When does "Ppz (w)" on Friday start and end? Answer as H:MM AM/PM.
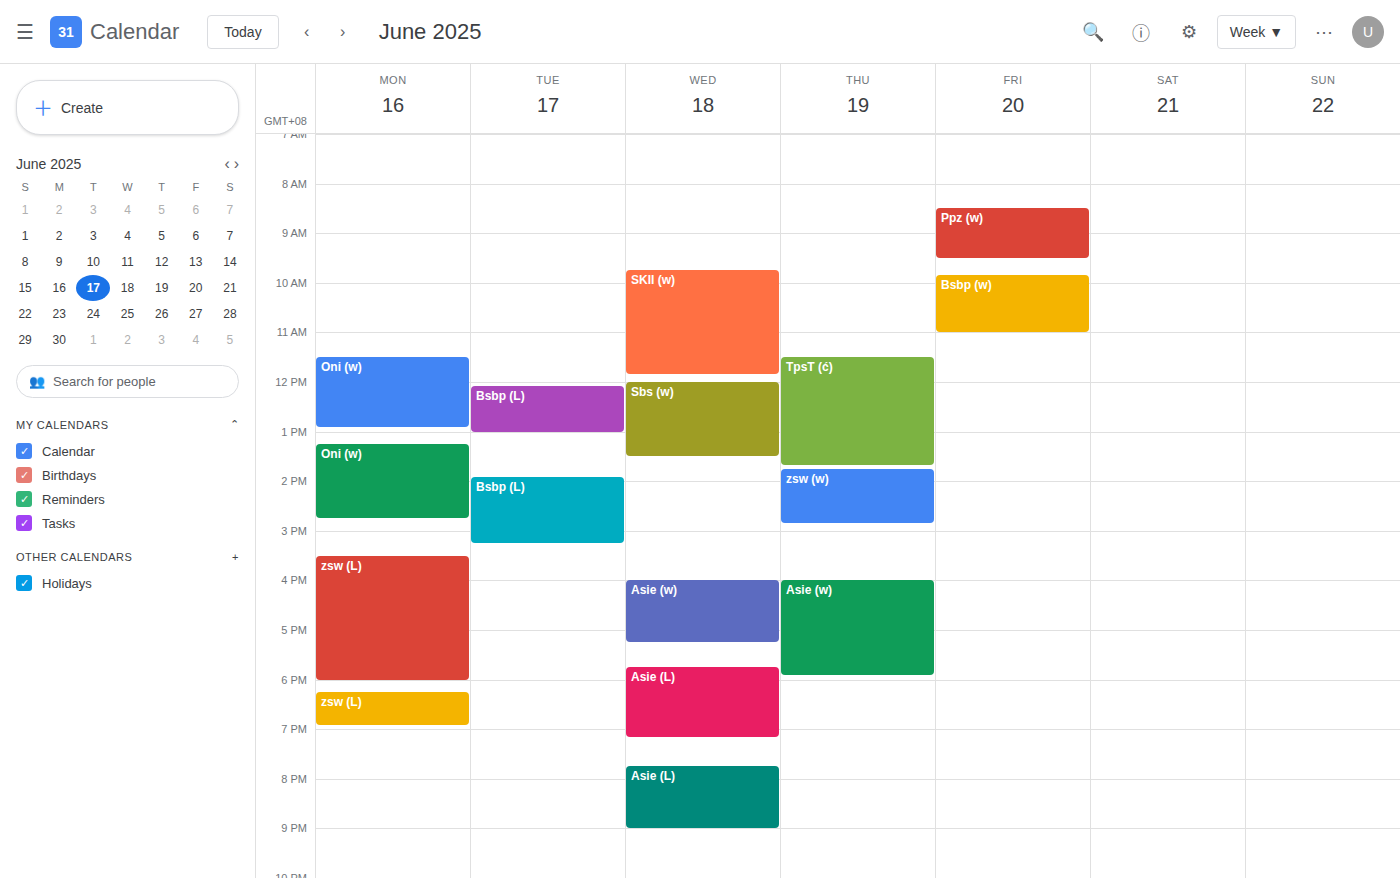
8:30 AM to 9:30 AM